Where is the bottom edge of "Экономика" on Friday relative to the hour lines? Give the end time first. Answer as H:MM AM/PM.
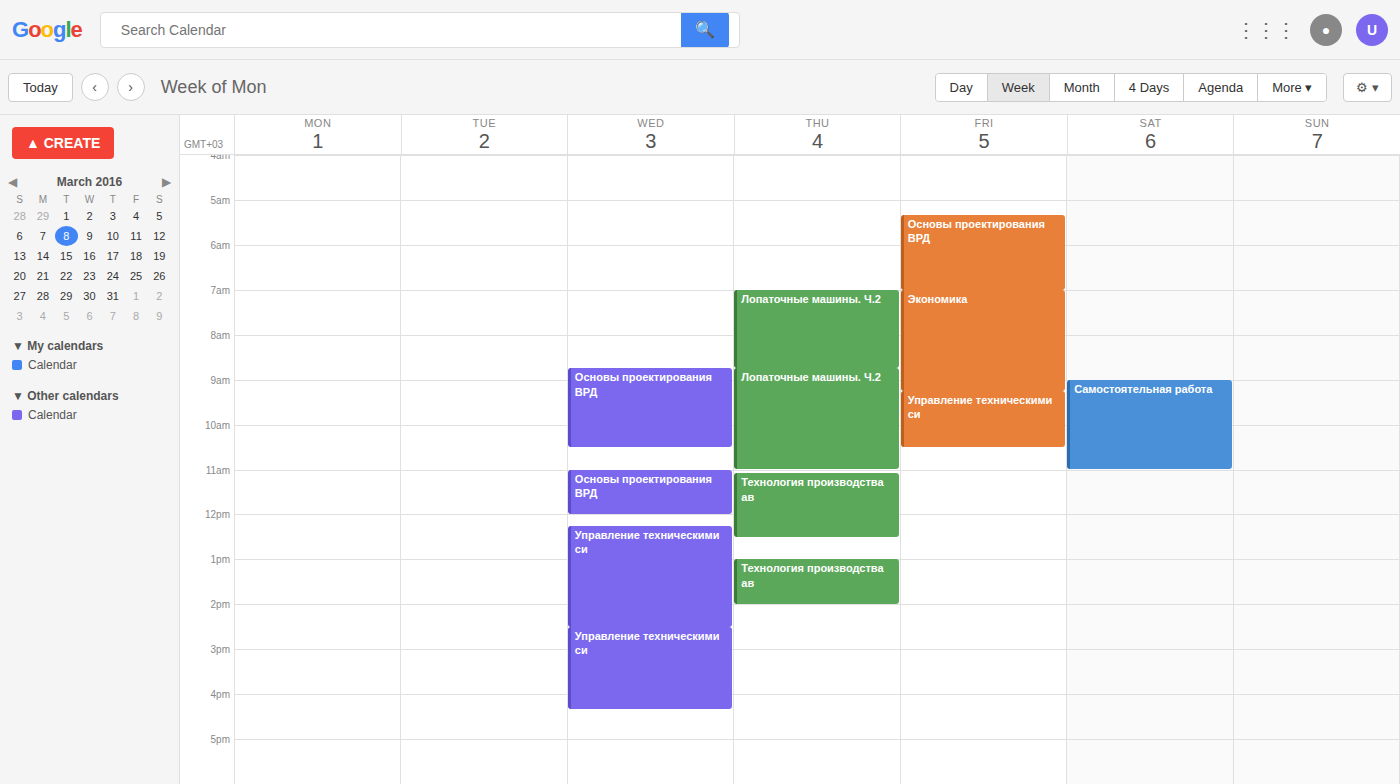
9:15 AM -- neither: a quarter of the way from the 9 AM line to the 10 AM line.